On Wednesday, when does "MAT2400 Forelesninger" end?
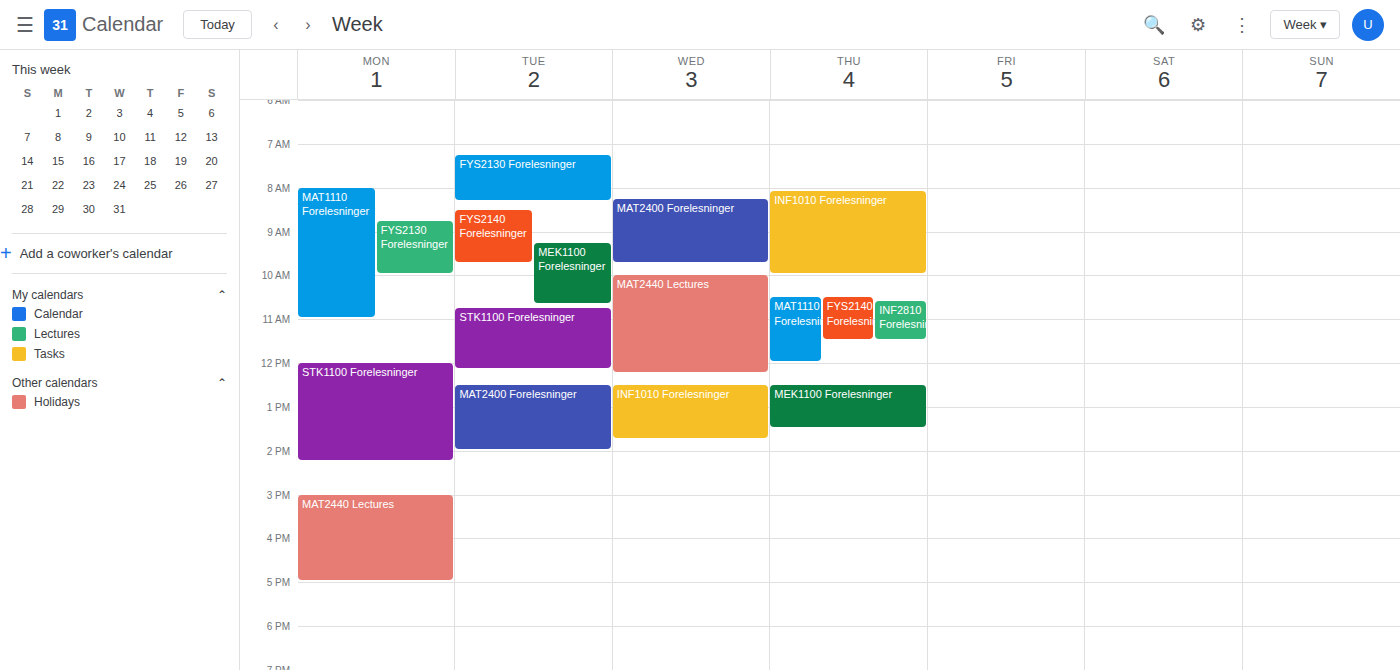
9:45 AM